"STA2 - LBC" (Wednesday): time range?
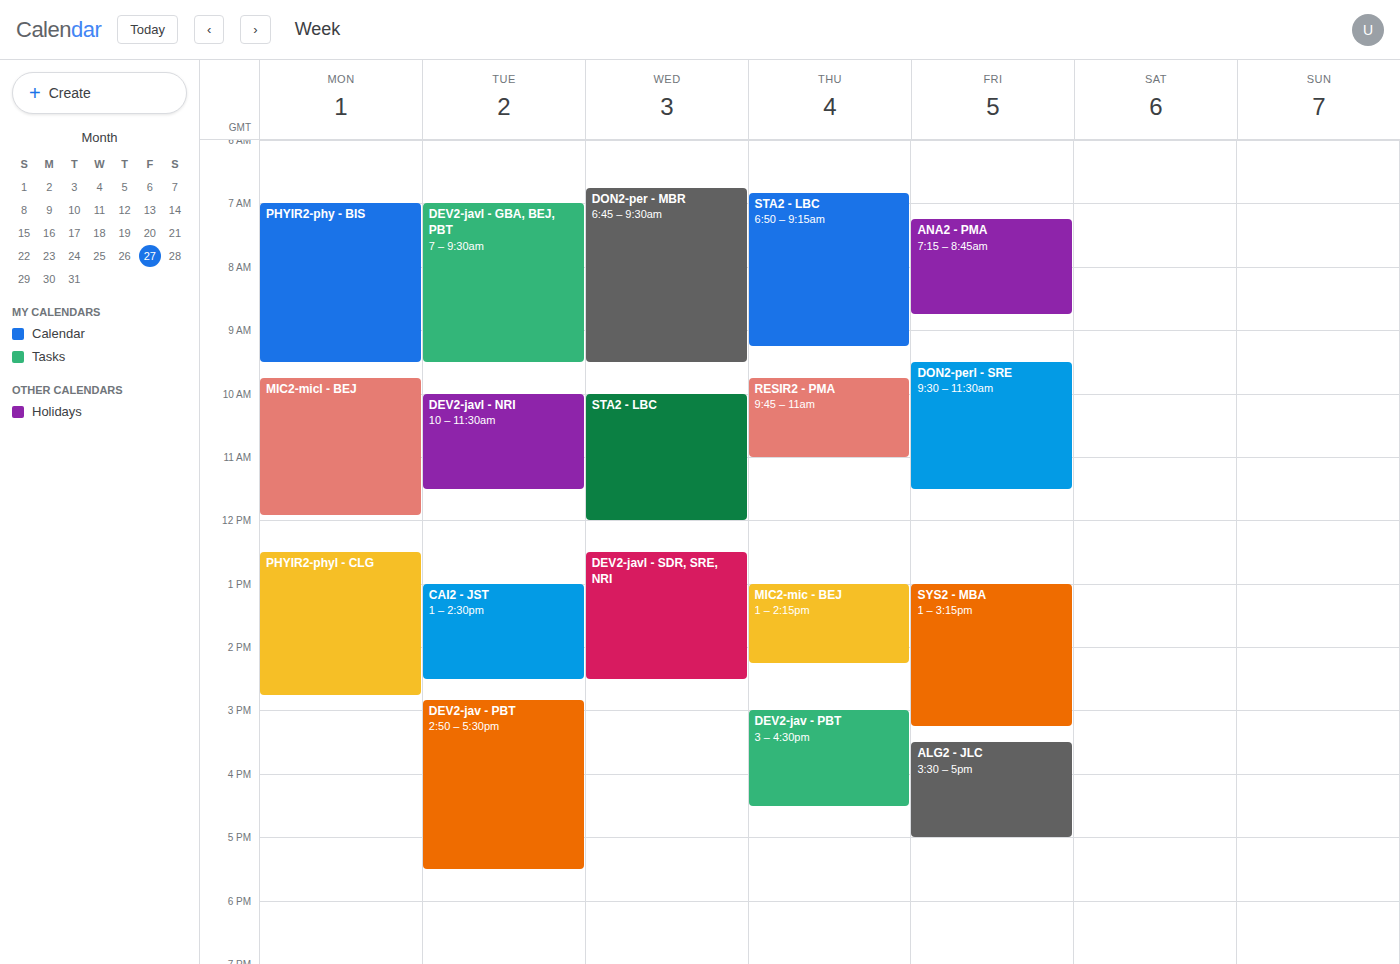
10:00 AM to 12:00 PM